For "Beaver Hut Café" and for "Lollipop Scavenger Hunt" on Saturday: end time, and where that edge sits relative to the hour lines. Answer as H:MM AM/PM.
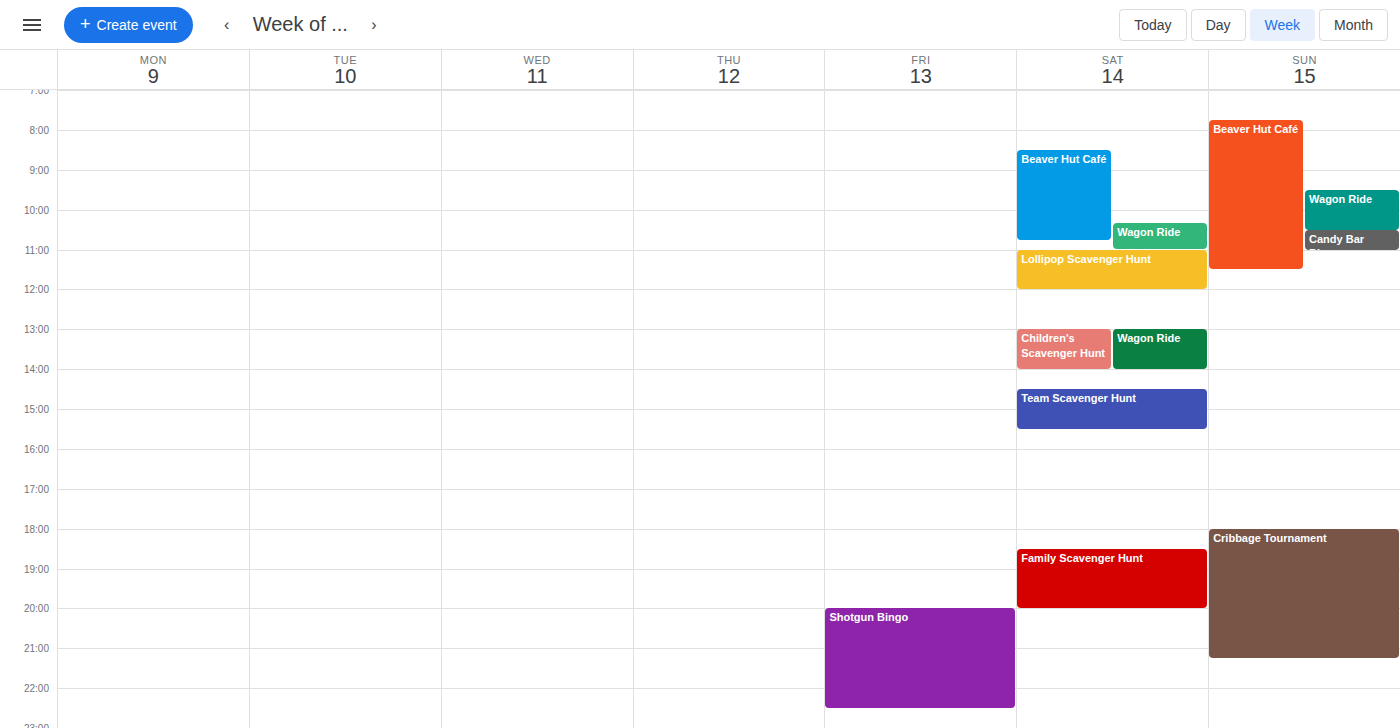
"Beaver Hut Café": 10:45 AM, neither: three quarters of the way from the 10 AM line to the 11 AM line. "Lollipop Scavenger Hunt": 12:00 PM, exactly on the 12 PM line.